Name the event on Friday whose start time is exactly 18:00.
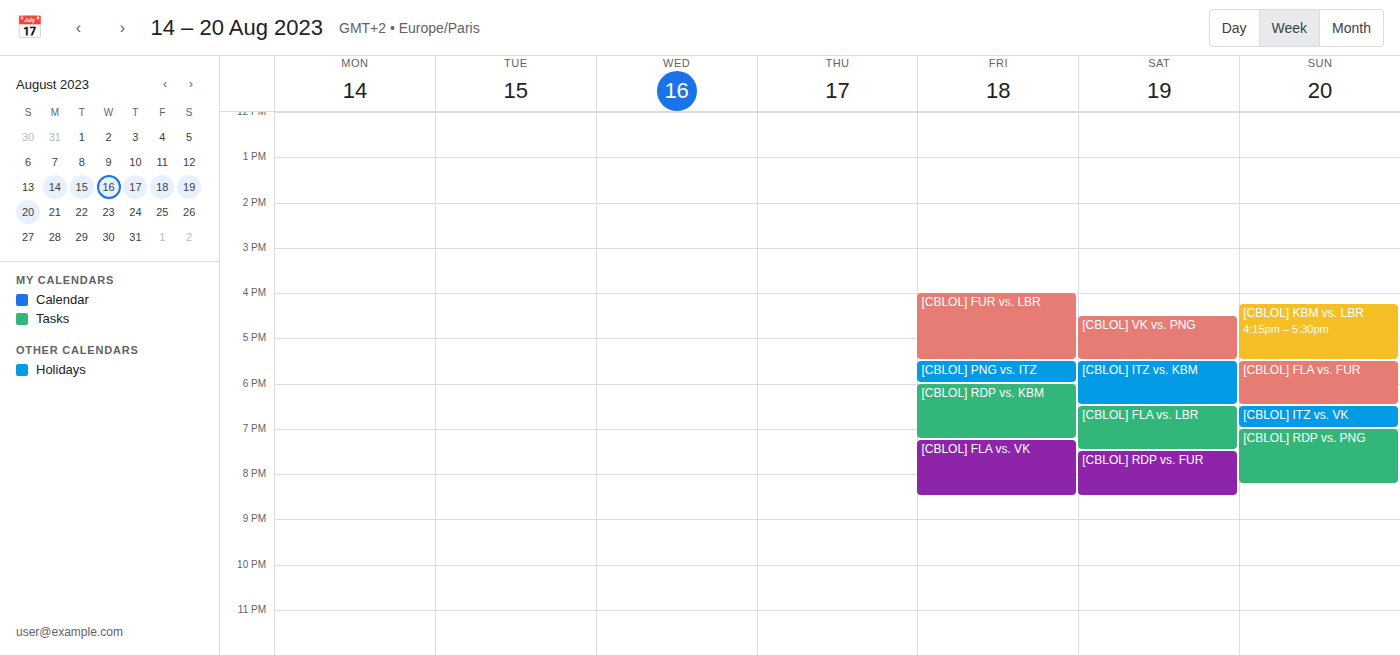
"[CBLOL] RDP vs. KBM"